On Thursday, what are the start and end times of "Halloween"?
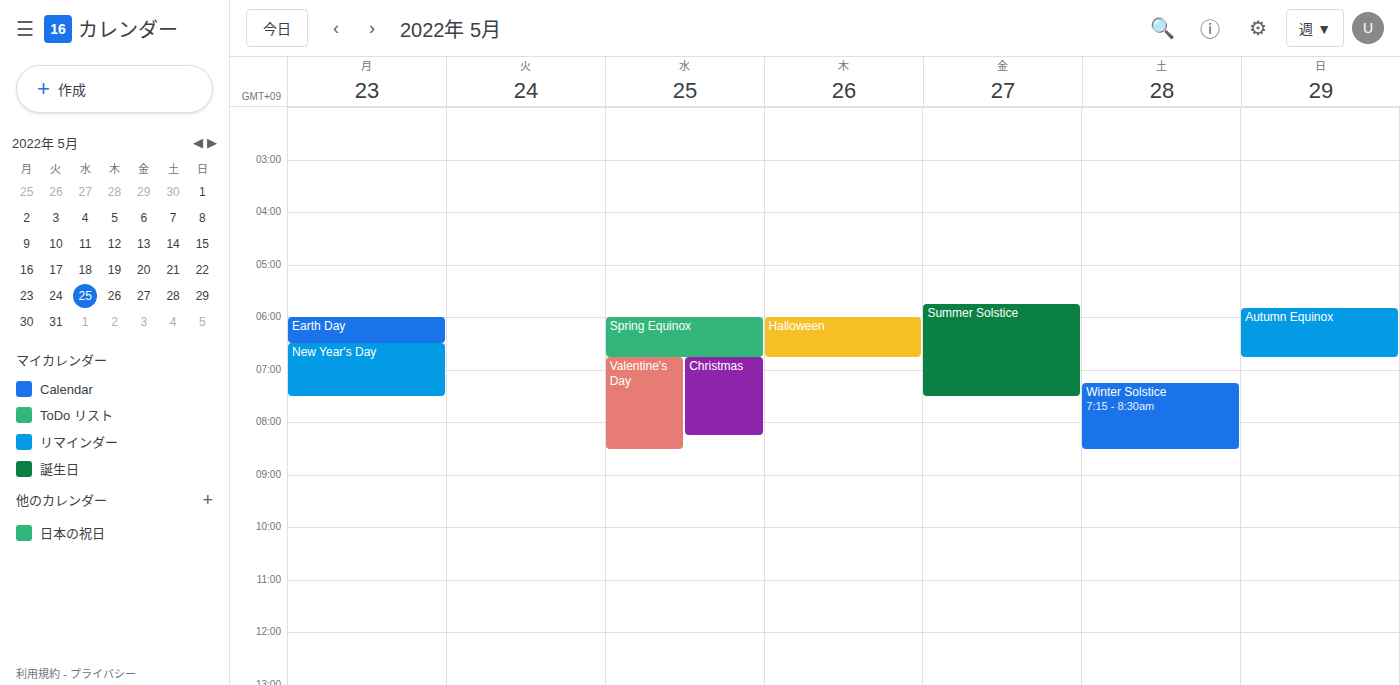
6:00 AM to 6:45 AM